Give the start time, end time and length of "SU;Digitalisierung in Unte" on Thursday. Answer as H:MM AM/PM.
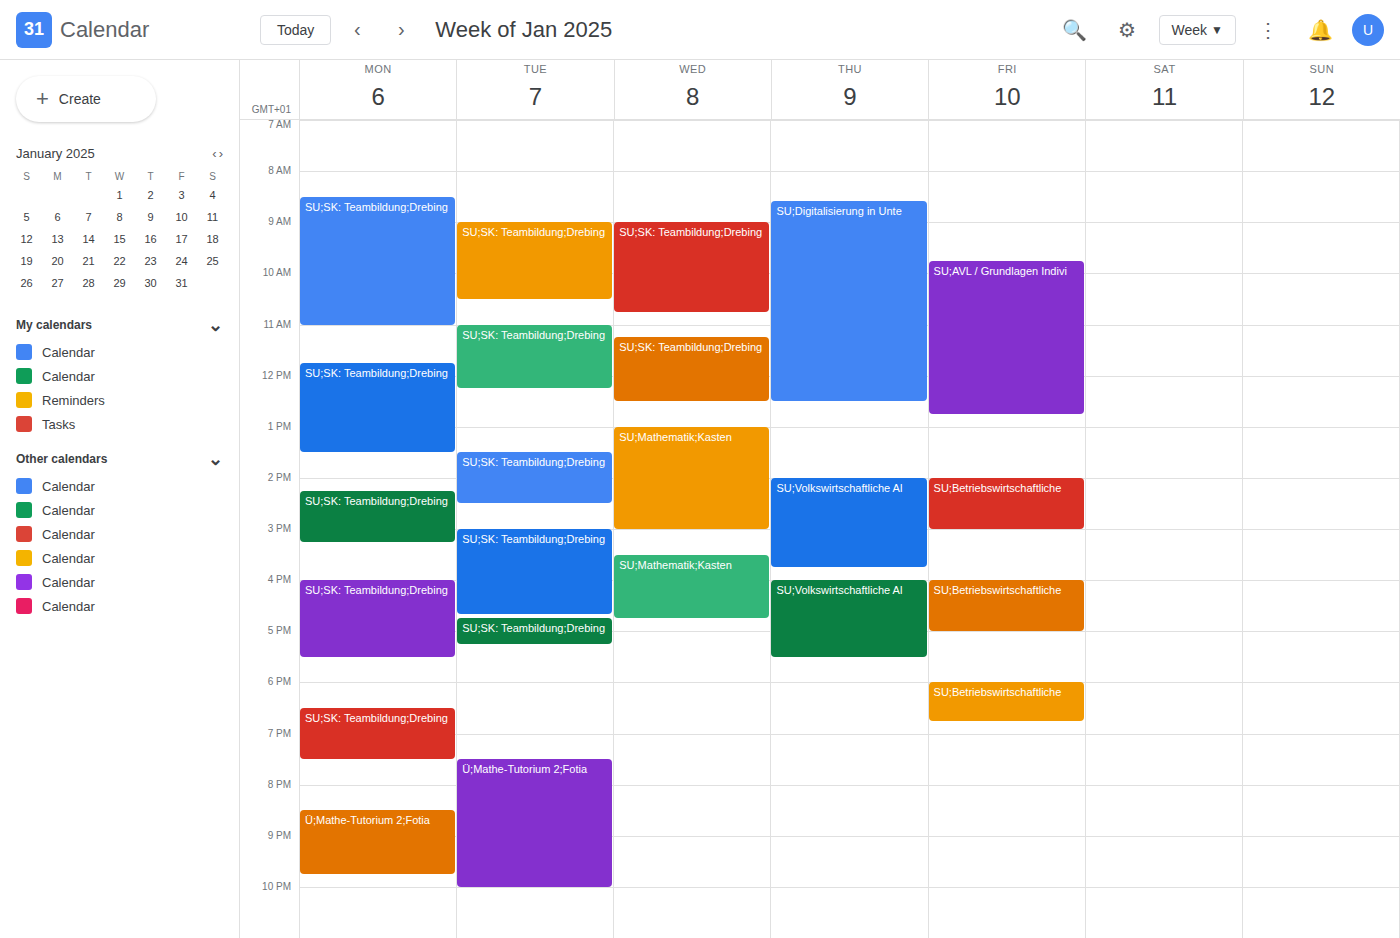
8:35 AM to 12:30 PM, 3 hours 55 minutes